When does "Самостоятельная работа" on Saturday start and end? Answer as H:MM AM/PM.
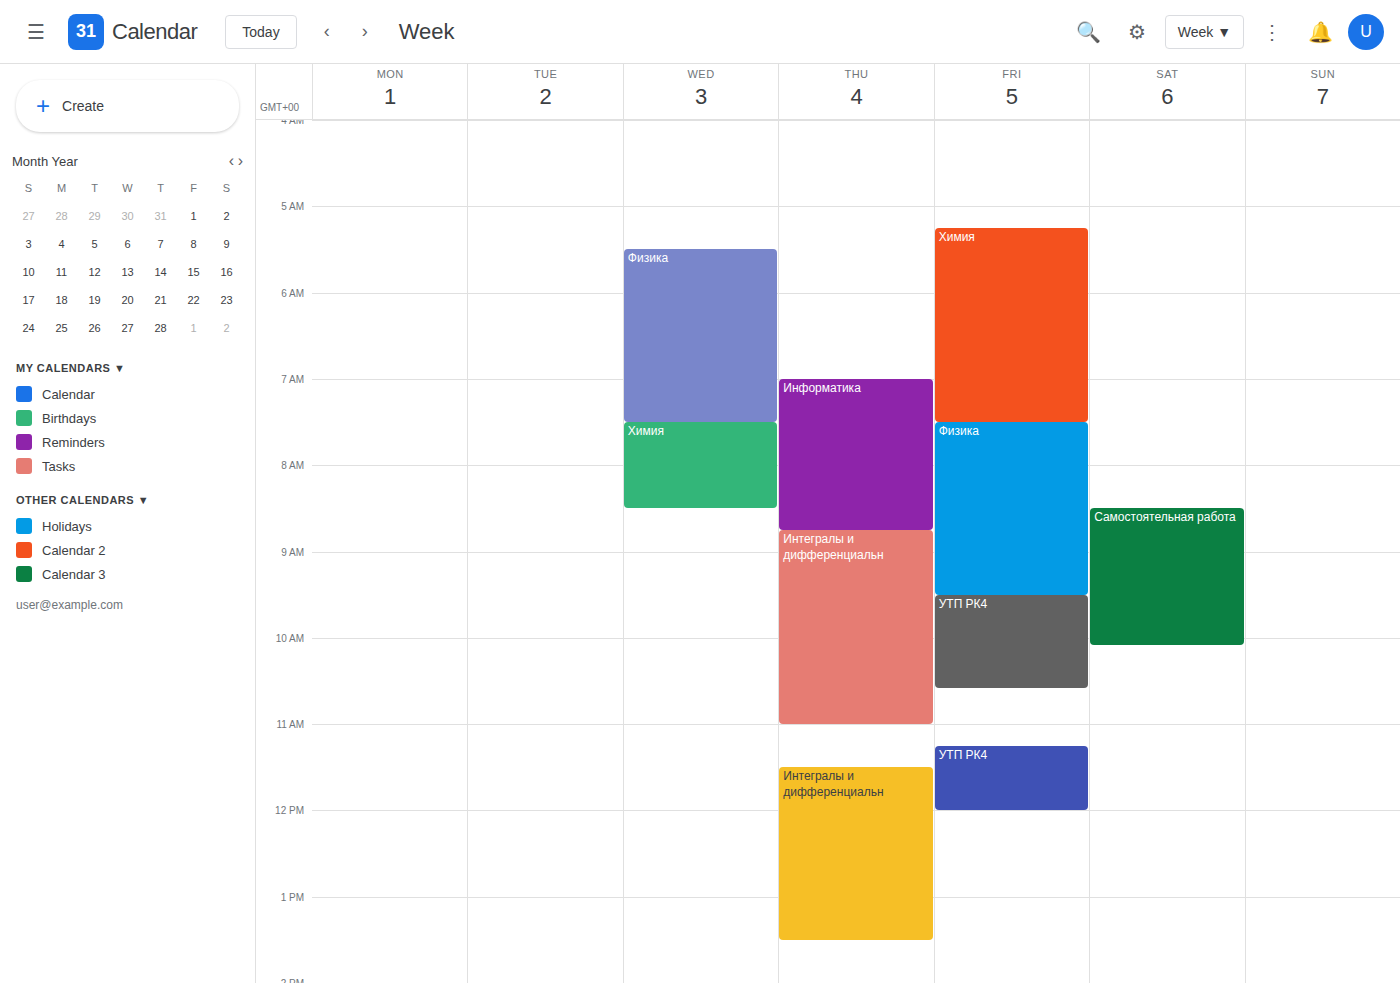
8:30 AM to 10:05 AM